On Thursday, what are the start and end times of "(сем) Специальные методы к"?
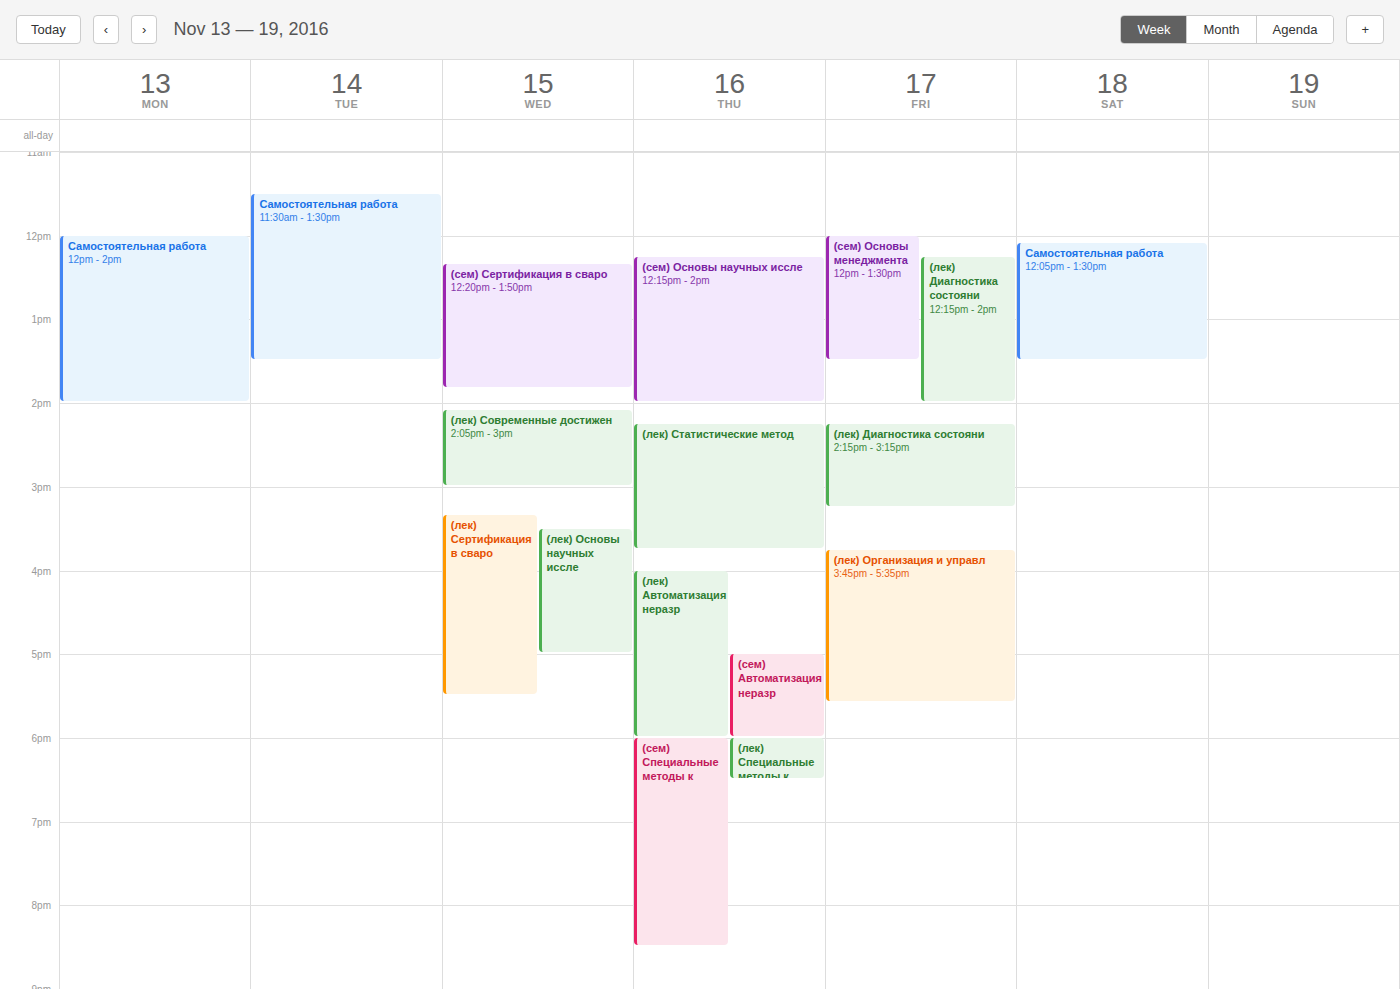
6:00 PM to 8:30 PM